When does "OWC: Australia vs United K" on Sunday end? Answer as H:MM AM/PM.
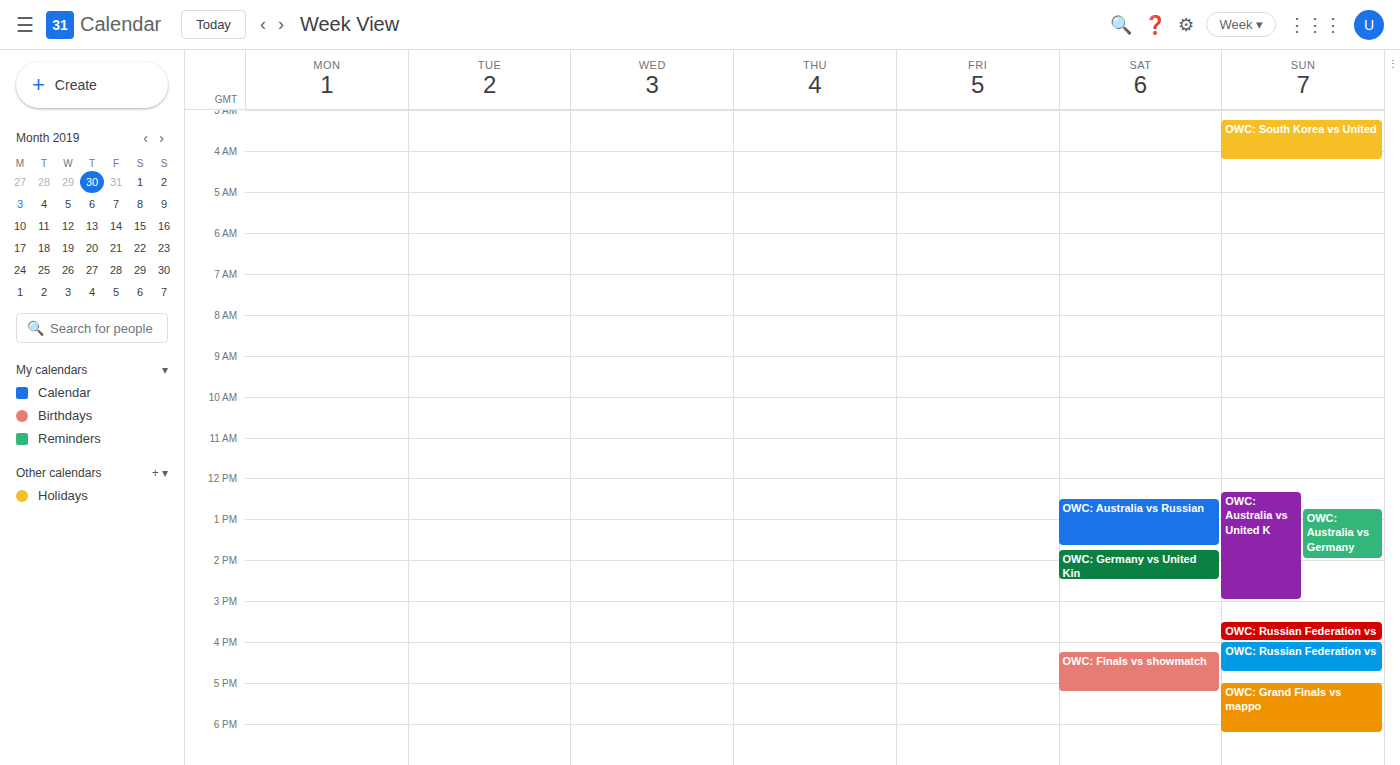
3:00 PM